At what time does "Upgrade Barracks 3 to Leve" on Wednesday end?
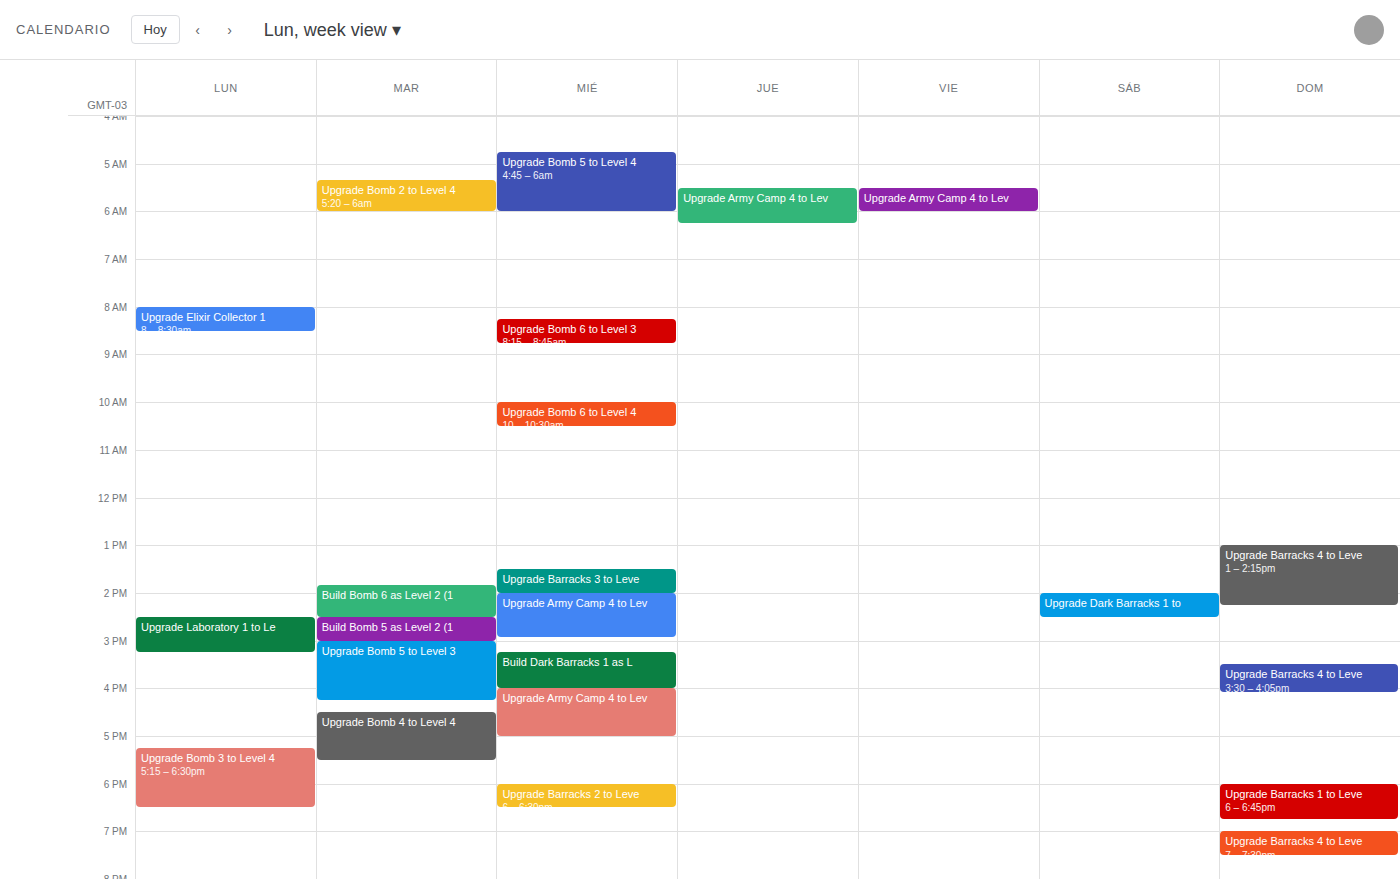
2:00 PM